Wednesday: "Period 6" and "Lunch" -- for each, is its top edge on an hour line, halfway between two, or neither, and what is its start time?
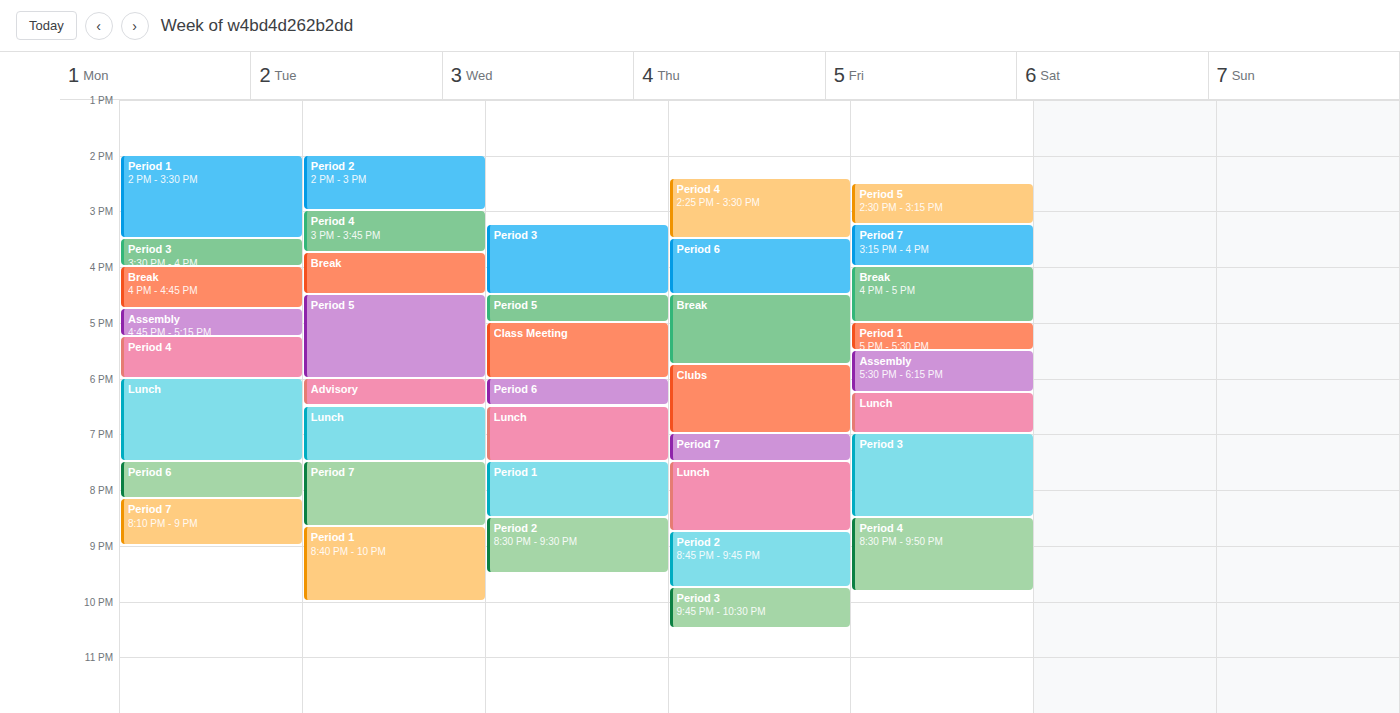
"Period 6": 6:00 PM, exactly on the 6 PM line. "Lunch": 6:30 PM, halfway between the 6 PM and 7 PM lines.